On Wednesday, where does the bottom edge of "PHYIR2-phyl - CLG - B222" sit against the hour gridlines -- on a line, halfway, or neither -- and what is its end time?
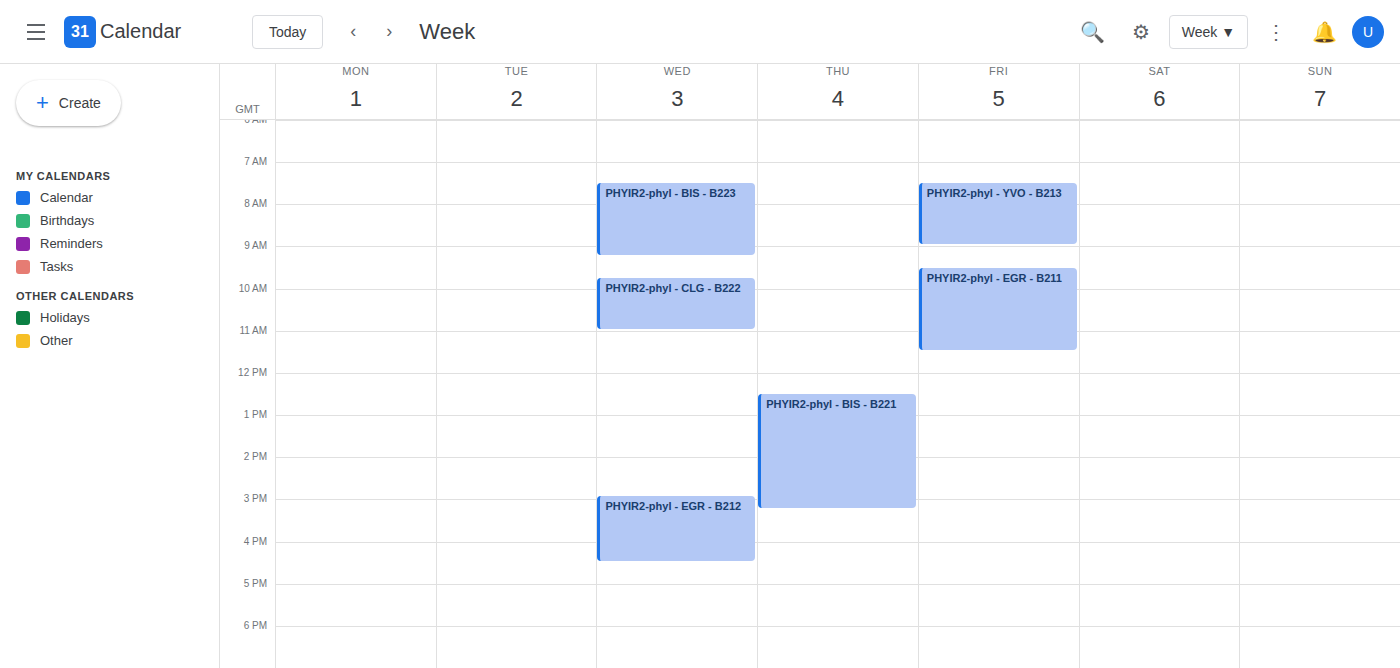
11:00 AM -- exactly on the 11 AM line.